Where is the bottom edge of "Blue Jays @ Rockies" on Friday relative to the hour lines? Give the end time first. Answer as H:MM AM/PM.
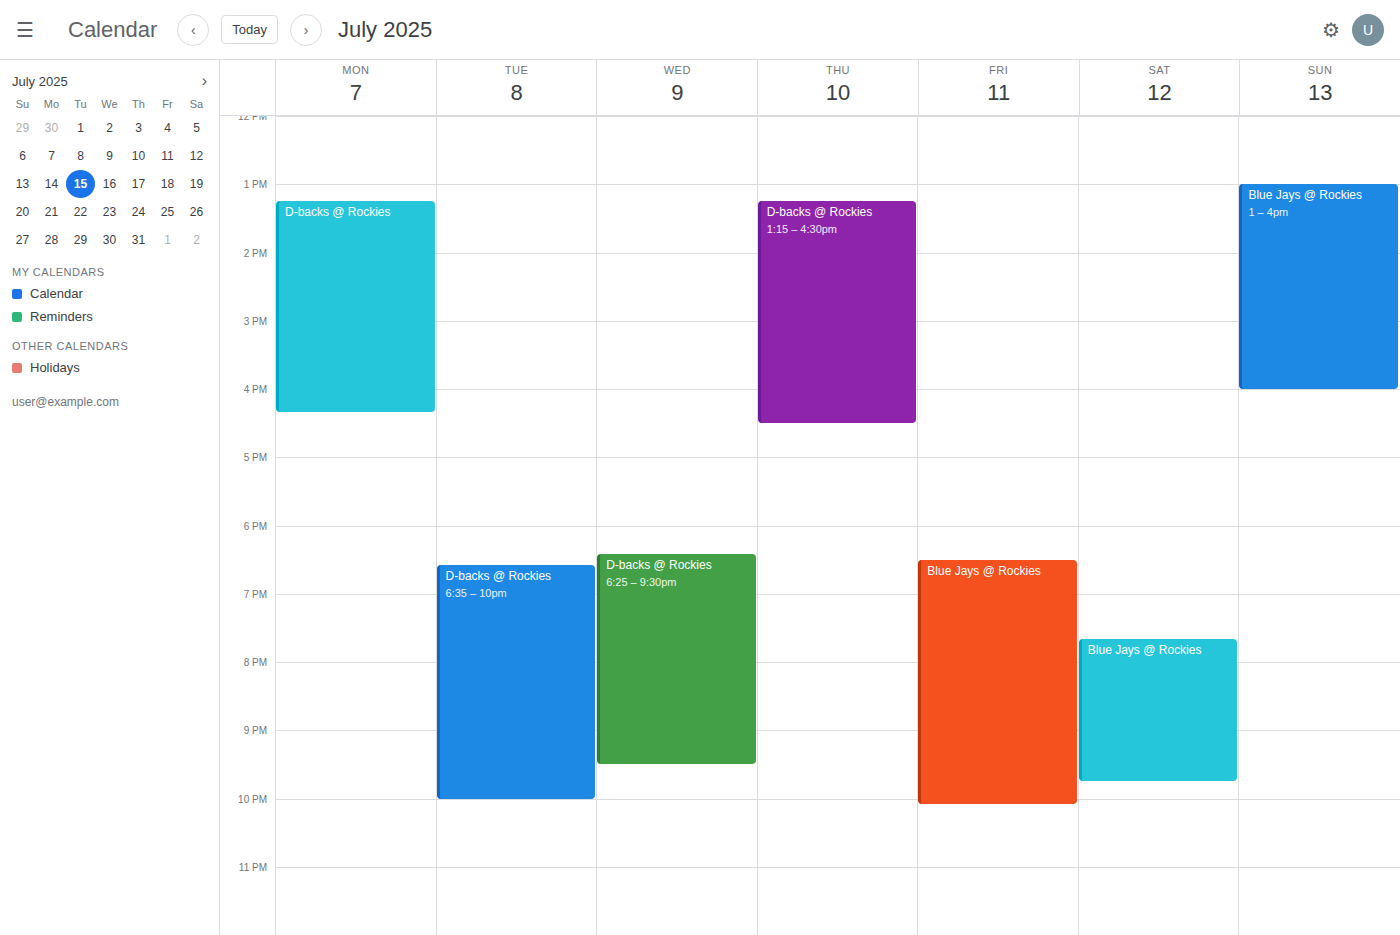
10:05 PM -- neither: 5 minutes below the 10 PM line and 55 minutes above the 11 PM line.